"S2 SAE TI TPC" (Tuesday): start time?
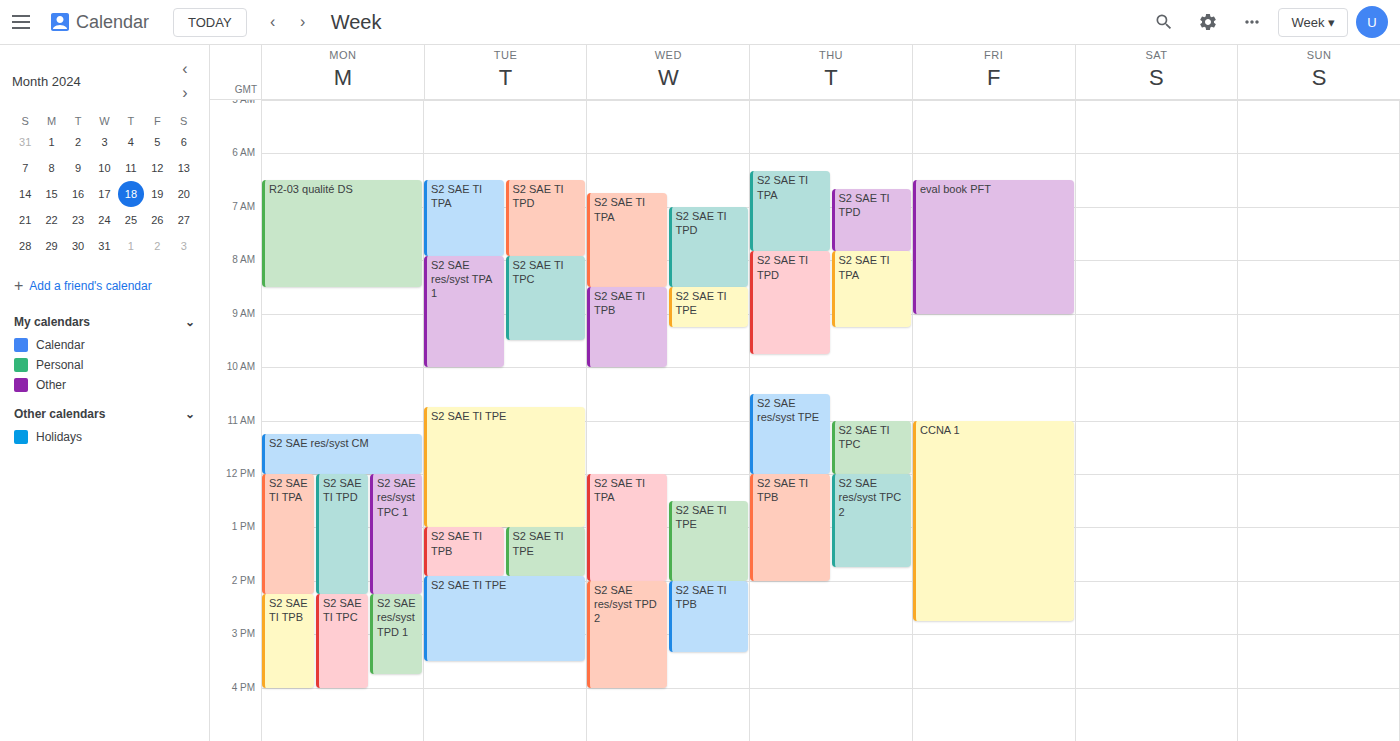
7:55 AM